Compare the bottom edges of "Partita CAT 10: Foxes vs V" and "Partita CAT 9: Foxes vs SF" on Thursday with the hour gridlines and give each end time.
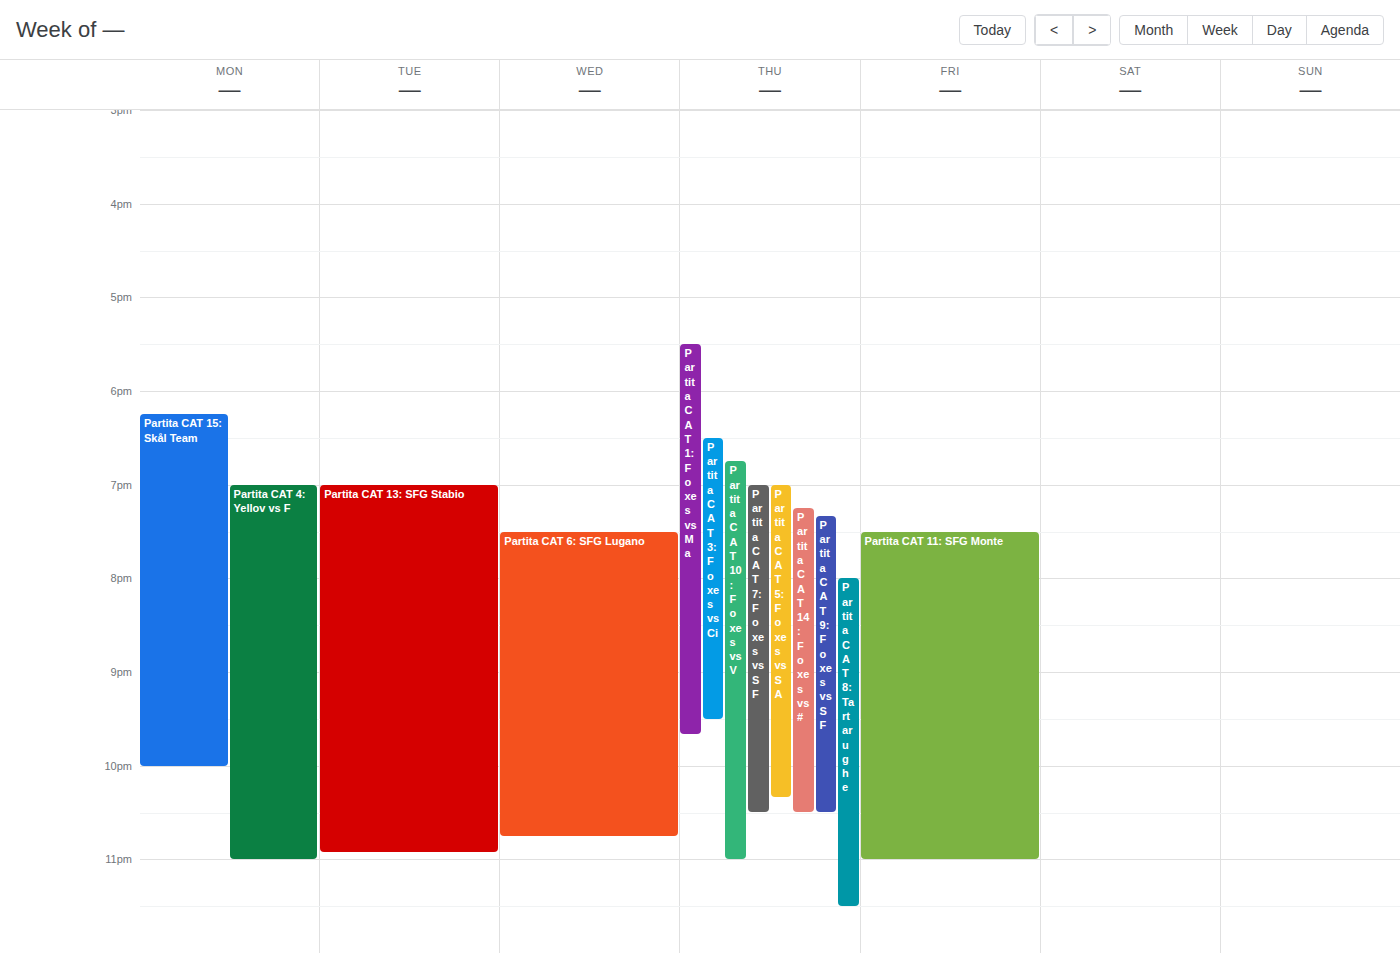
"Partita CAT 10: Foxes vs V": 23:00, exactly on the 23:00 line. "Partita CAT 9: Foxes vs SF": 22:30, halfway between the 22:00 and 23:00 lines.